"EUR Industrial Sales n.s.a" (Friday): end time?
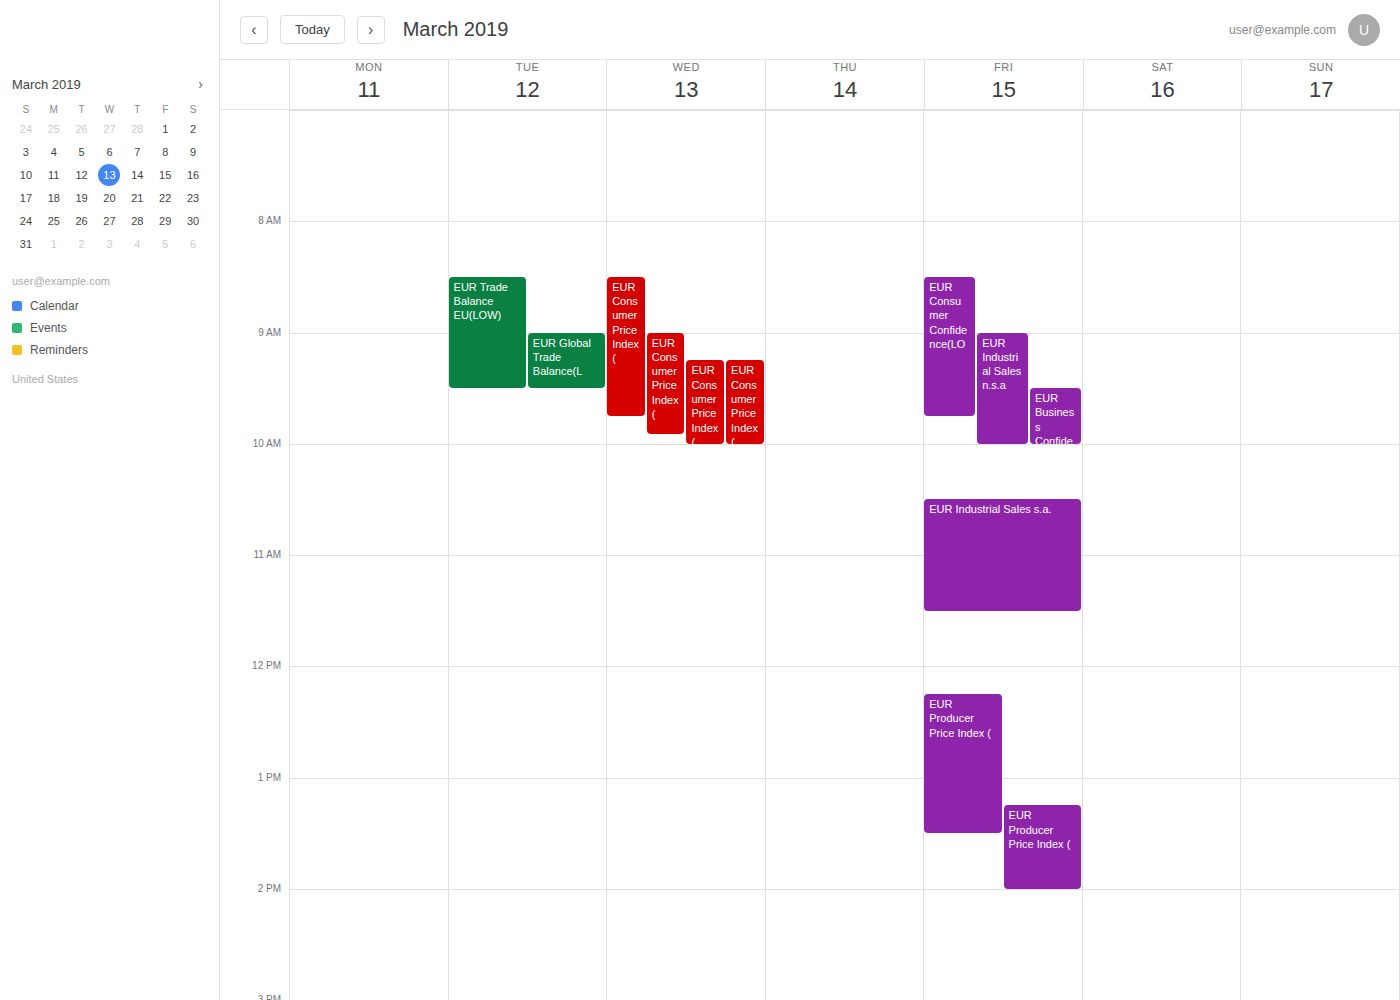
10:00 AM